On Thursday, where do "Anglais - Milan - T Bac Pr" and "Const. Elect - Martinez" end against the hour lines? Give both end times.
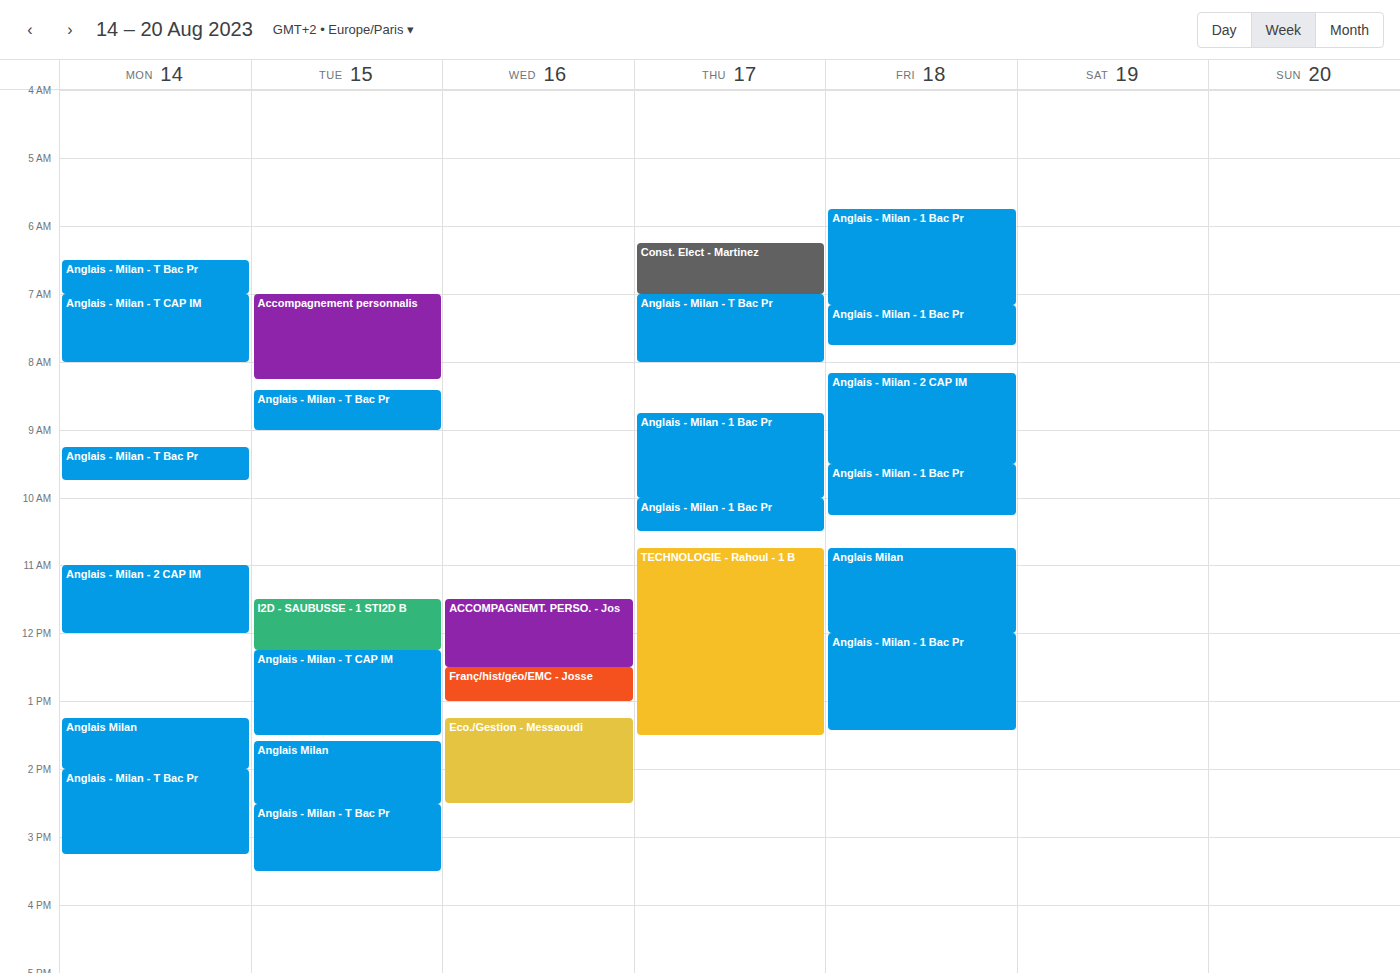
"Anglais - Milan - T Bac Pr": 8:00 AM, exactly on the 8 AM line. "Const. Elect - Martinez": 7:00 AM, exactly on the 7 AM line.